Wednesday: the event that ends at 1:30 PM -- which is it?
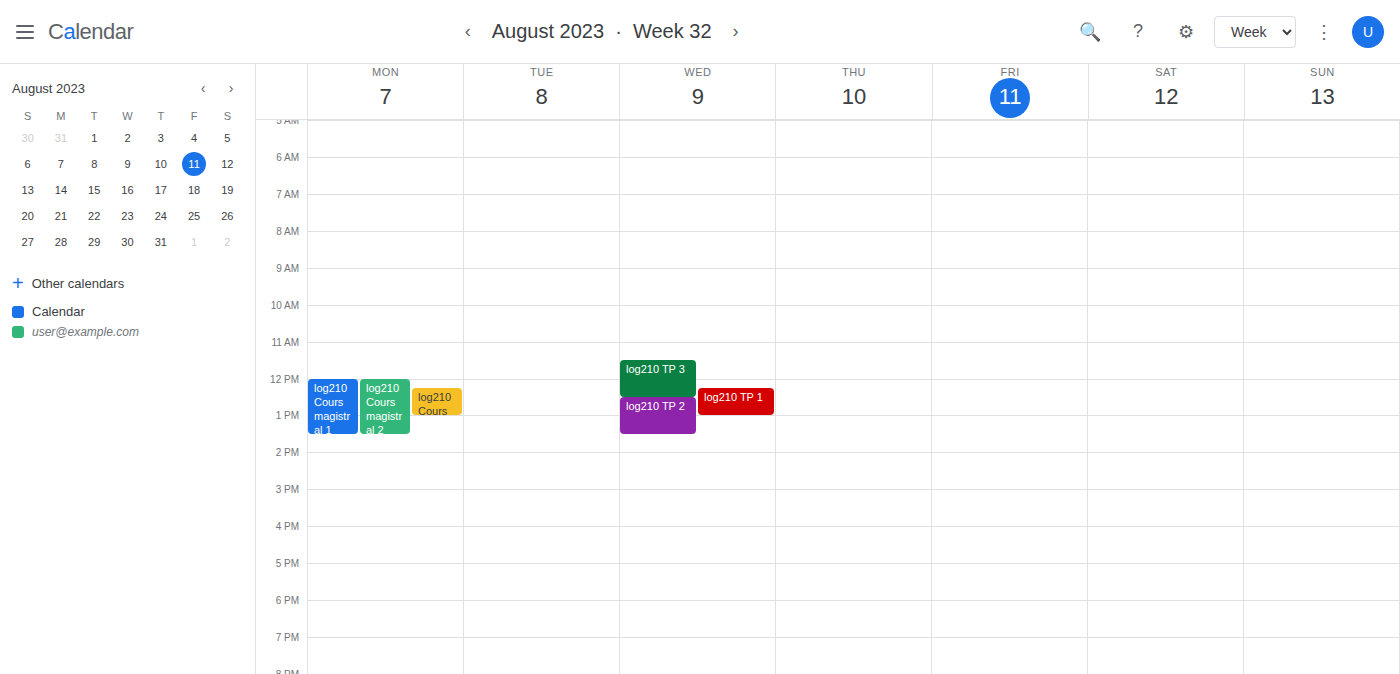
"log210 TP 2"